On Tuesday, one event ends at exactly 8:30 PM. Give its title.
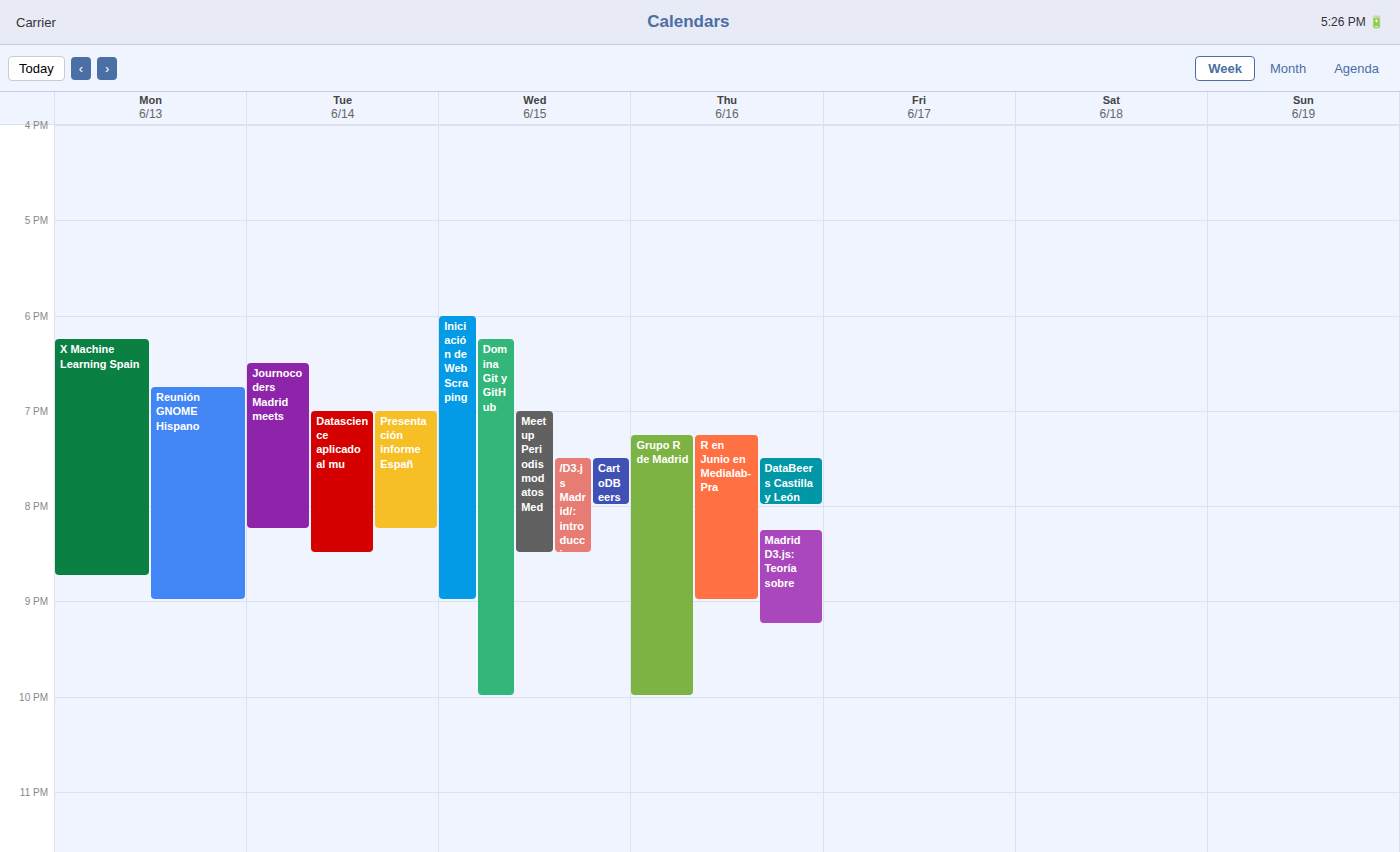
"Datascience aplicado al mu"